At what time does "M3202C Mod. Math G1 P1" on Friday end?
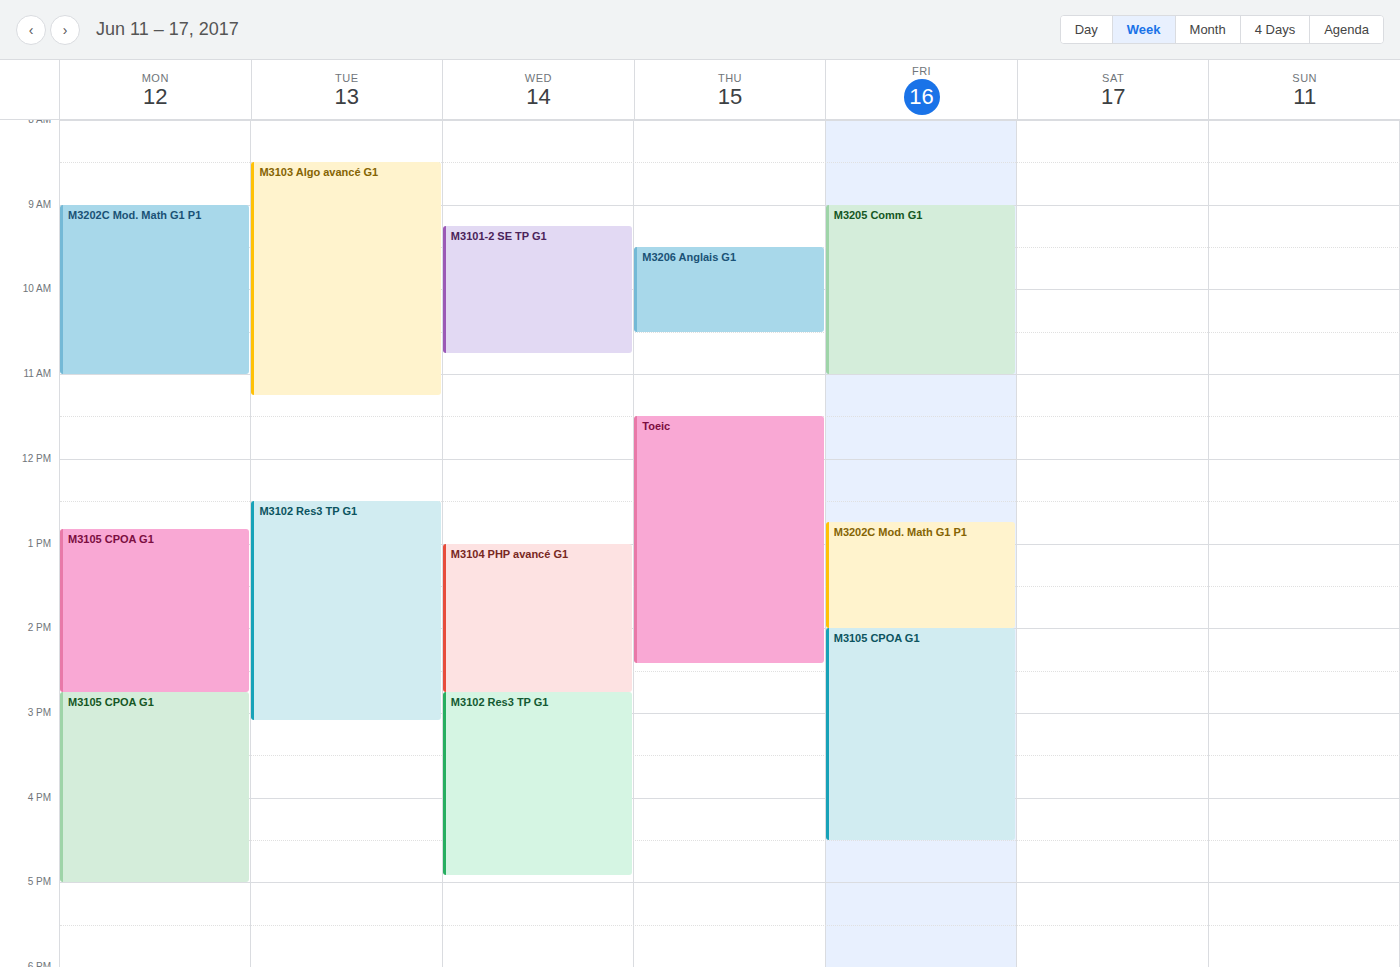
2:00 PM